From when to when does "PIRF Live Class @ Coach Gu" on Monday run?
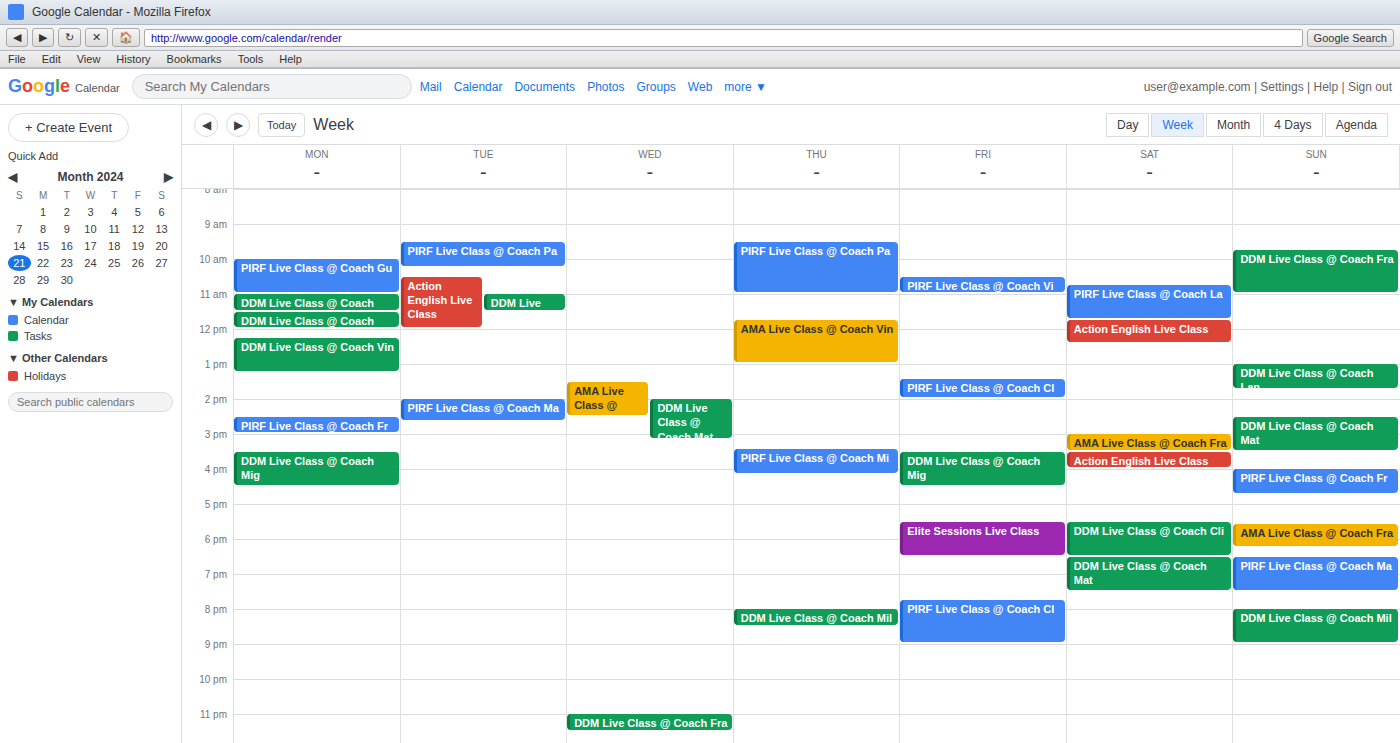
10:00 AM to 11:00 AM